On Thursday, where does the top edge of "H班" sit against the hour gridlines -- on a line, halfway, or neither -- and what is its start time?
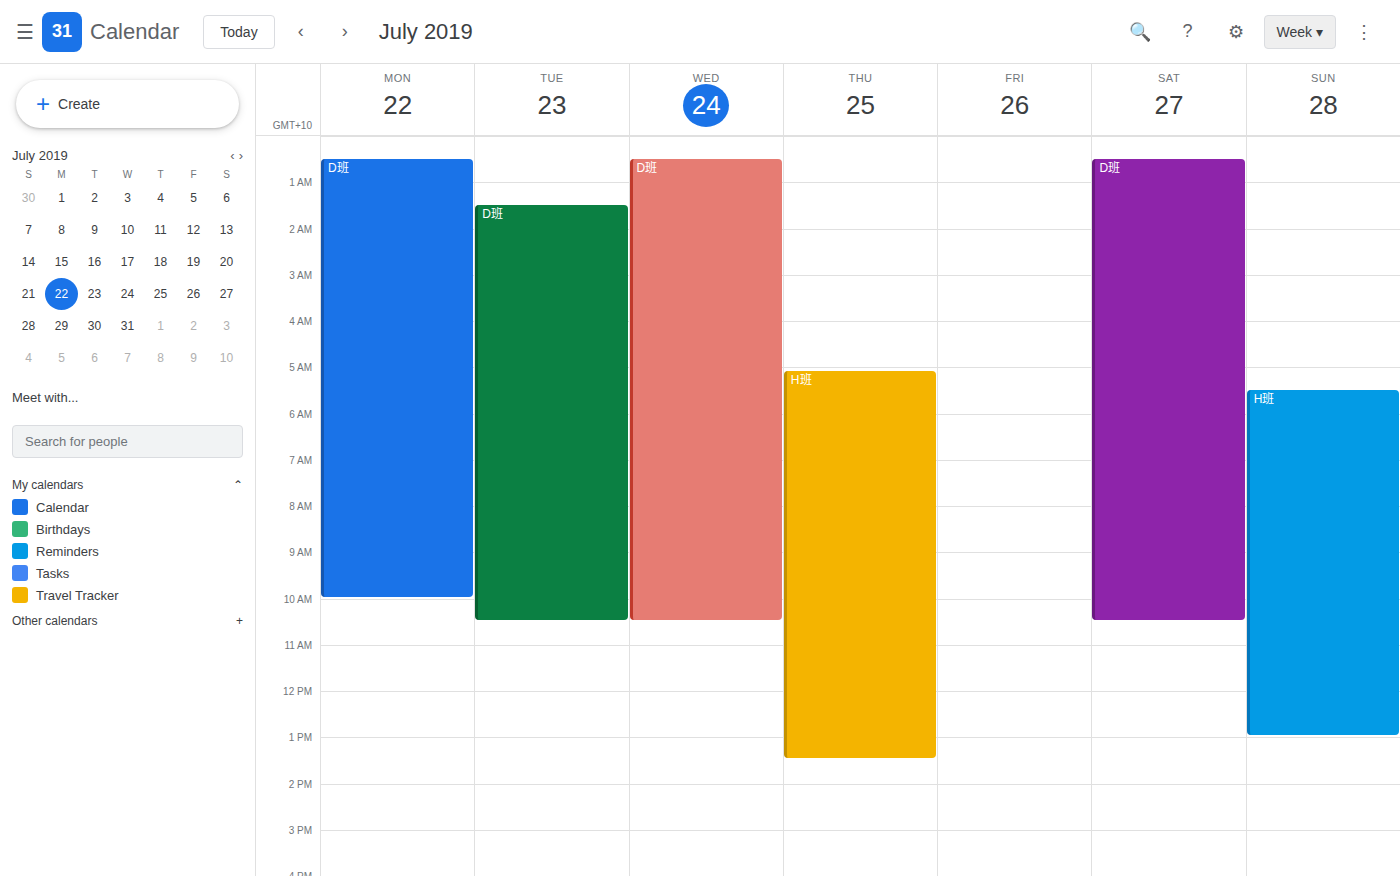
5:05 AM -- neither: 5 minutes below the 5 AM line and 55 minutes above the 6 AM line.